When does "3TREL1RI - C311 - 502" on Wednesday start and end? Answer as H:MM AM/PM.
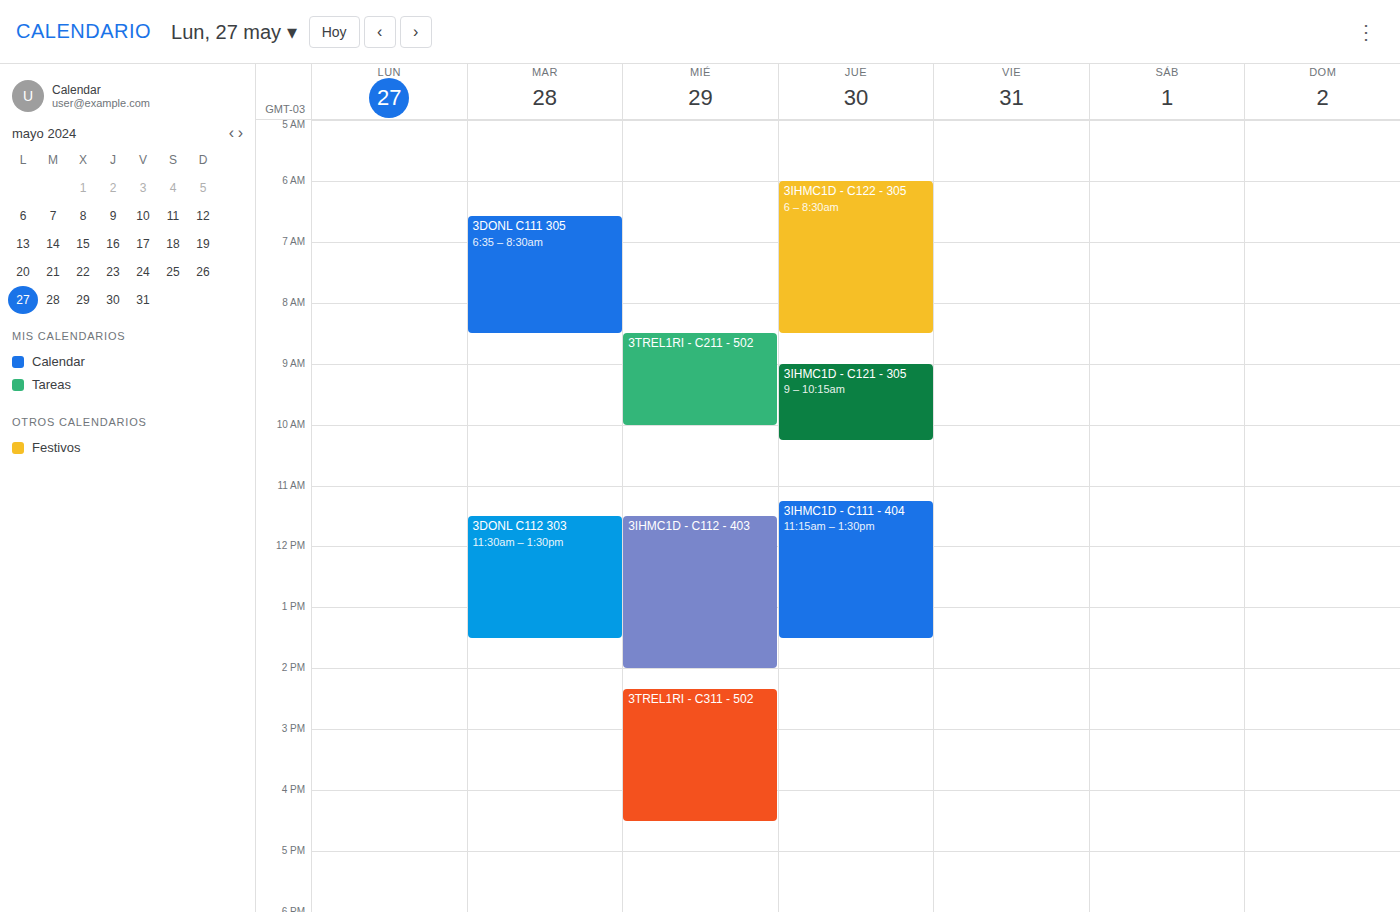
2:20 PM to 4:30 PM